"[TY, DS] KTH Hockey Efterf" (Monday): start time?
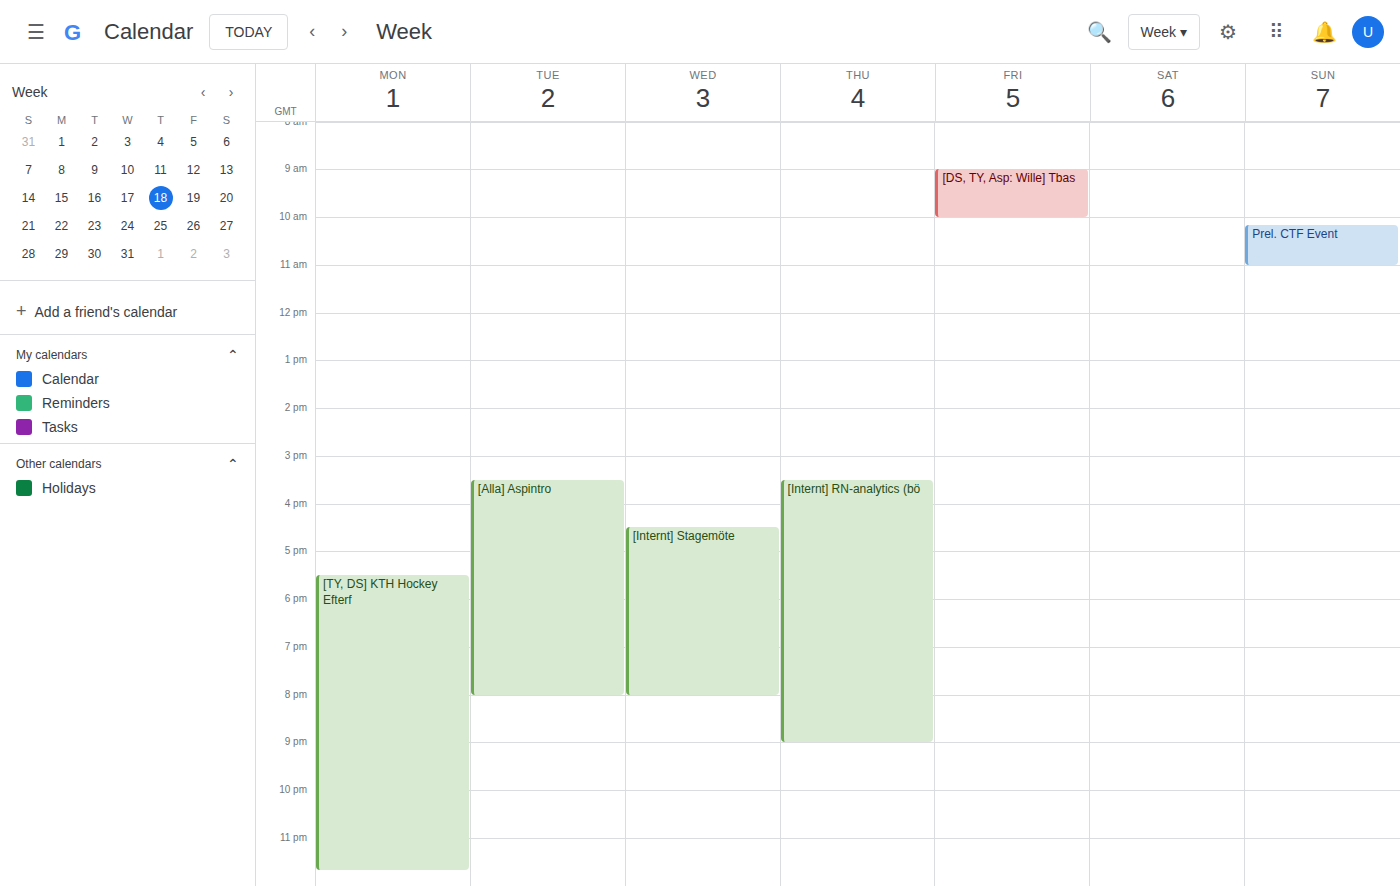
5:30 PM